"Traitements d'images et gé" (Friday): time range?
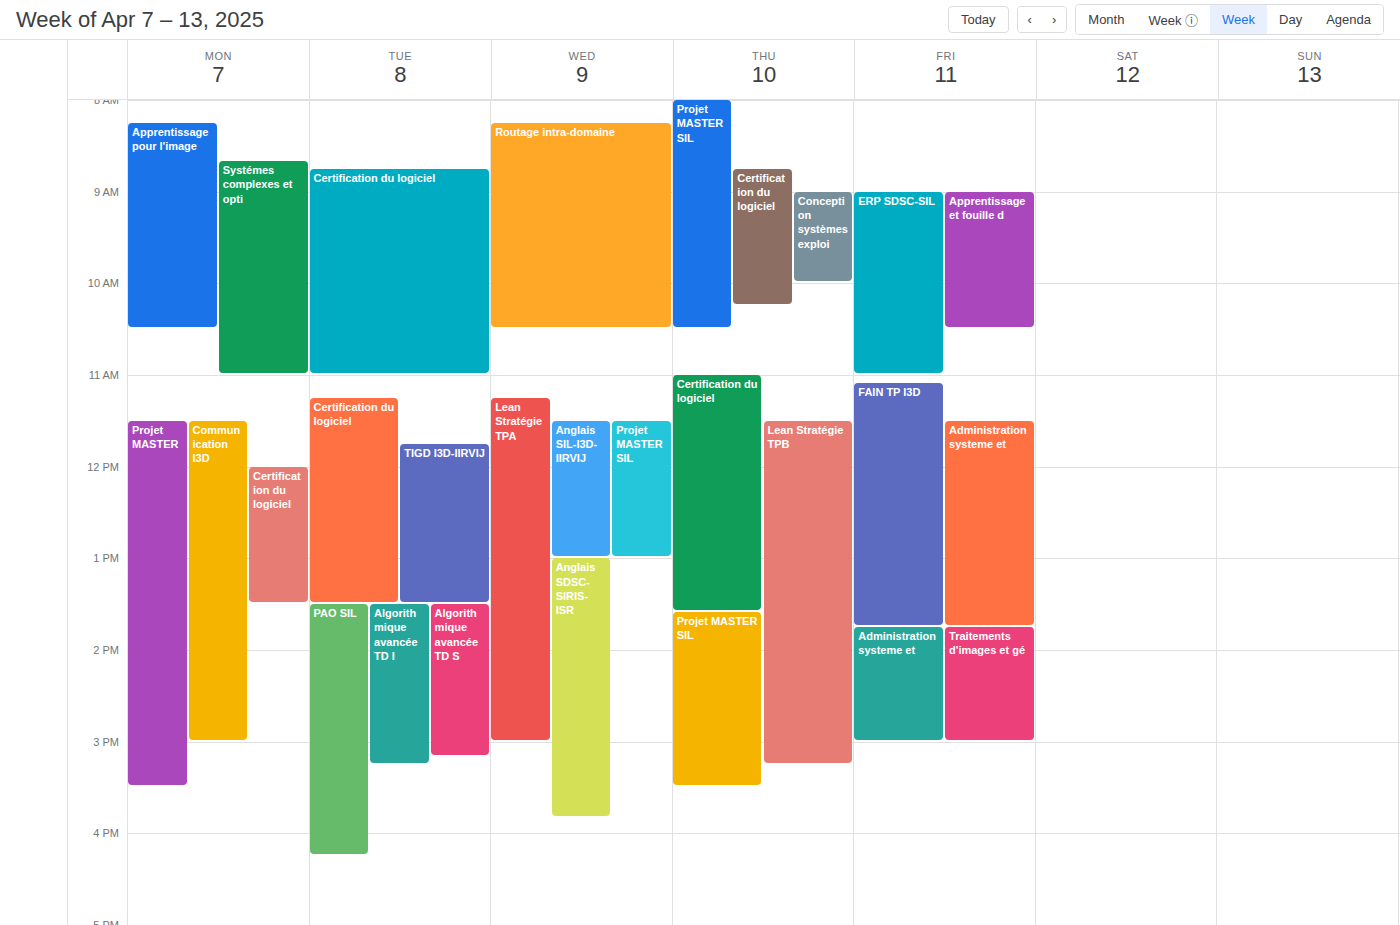
1:45 PM to 3:00 PM